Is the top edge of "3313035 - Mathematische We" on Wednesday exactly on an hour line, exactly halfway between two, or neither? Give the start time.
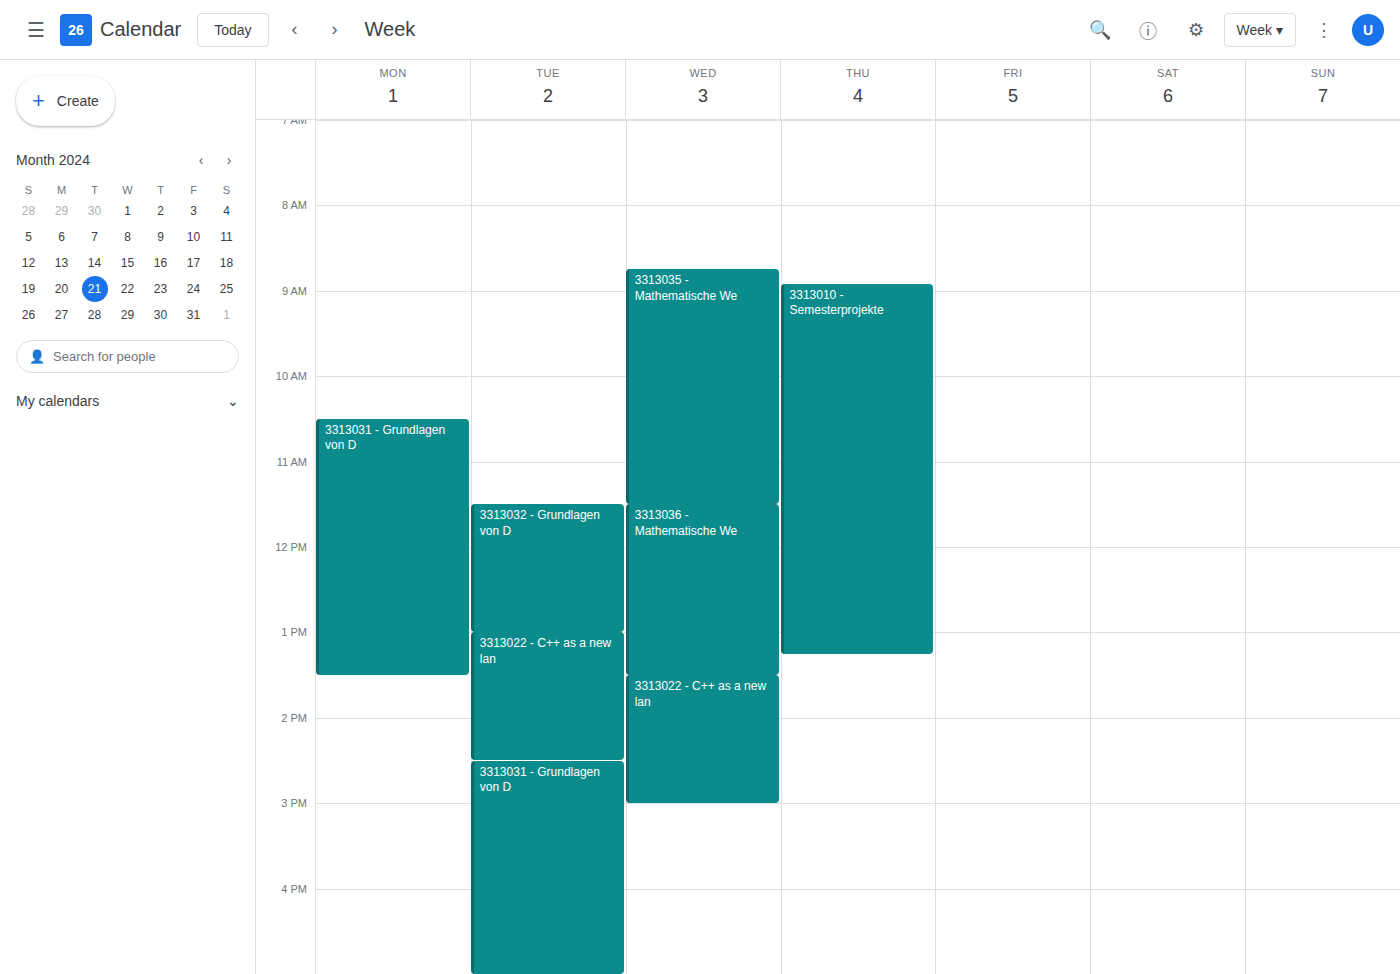
8:45 AM -- neither: three quarters of the way from the 8 AM line to the 9 AM line.